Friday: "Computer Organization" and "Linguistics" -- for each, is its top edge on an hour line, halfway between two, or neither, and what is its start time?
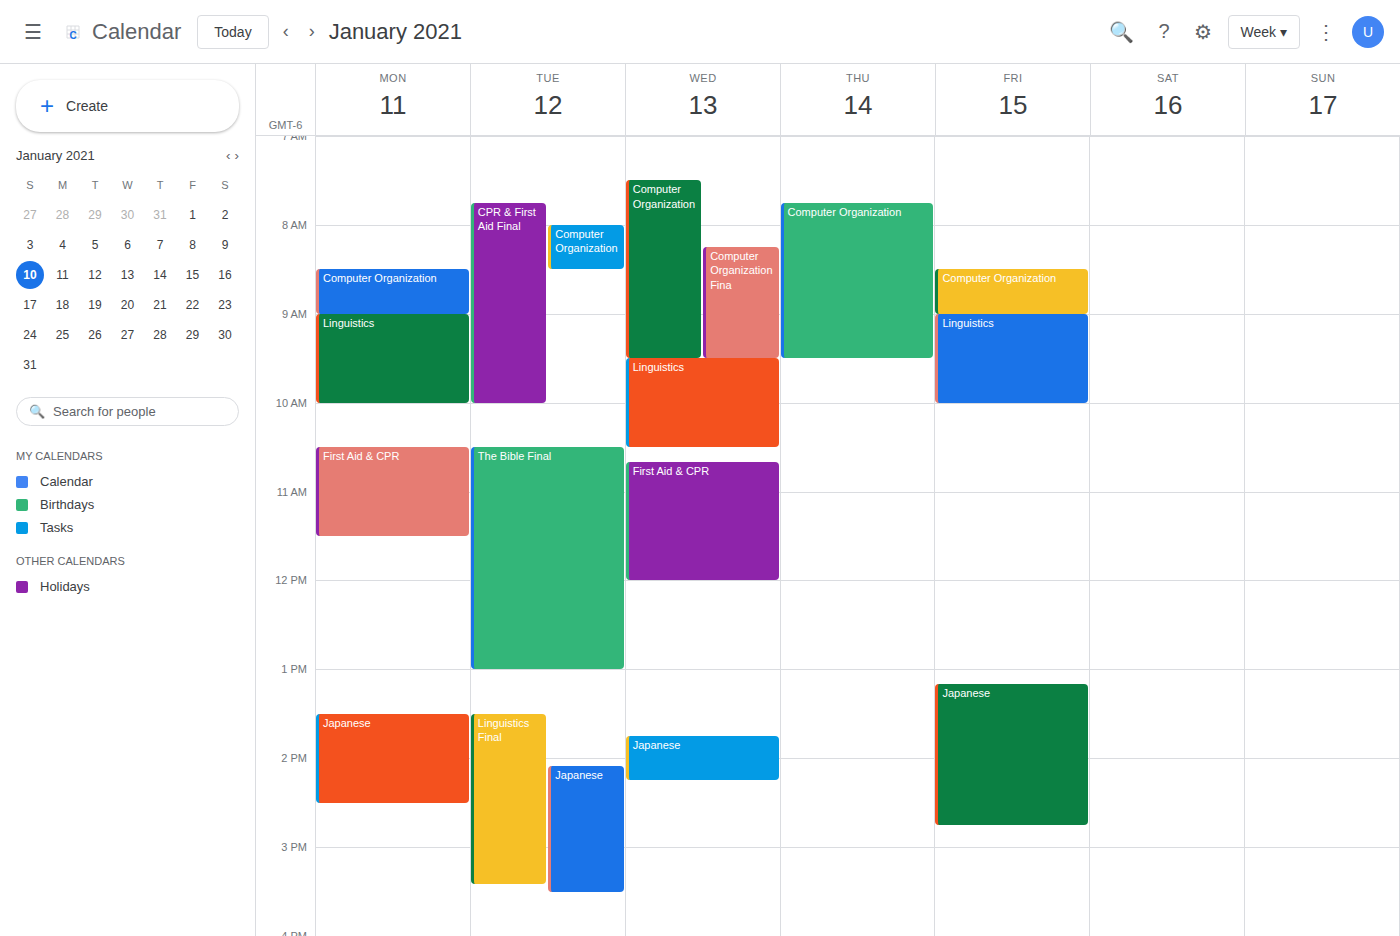
"Computer Organization": 8:30 AM, halfway between the 8 AM and 9 AM lines. "Linguistics": 9:00 AM, exactly on the 9 AM line.